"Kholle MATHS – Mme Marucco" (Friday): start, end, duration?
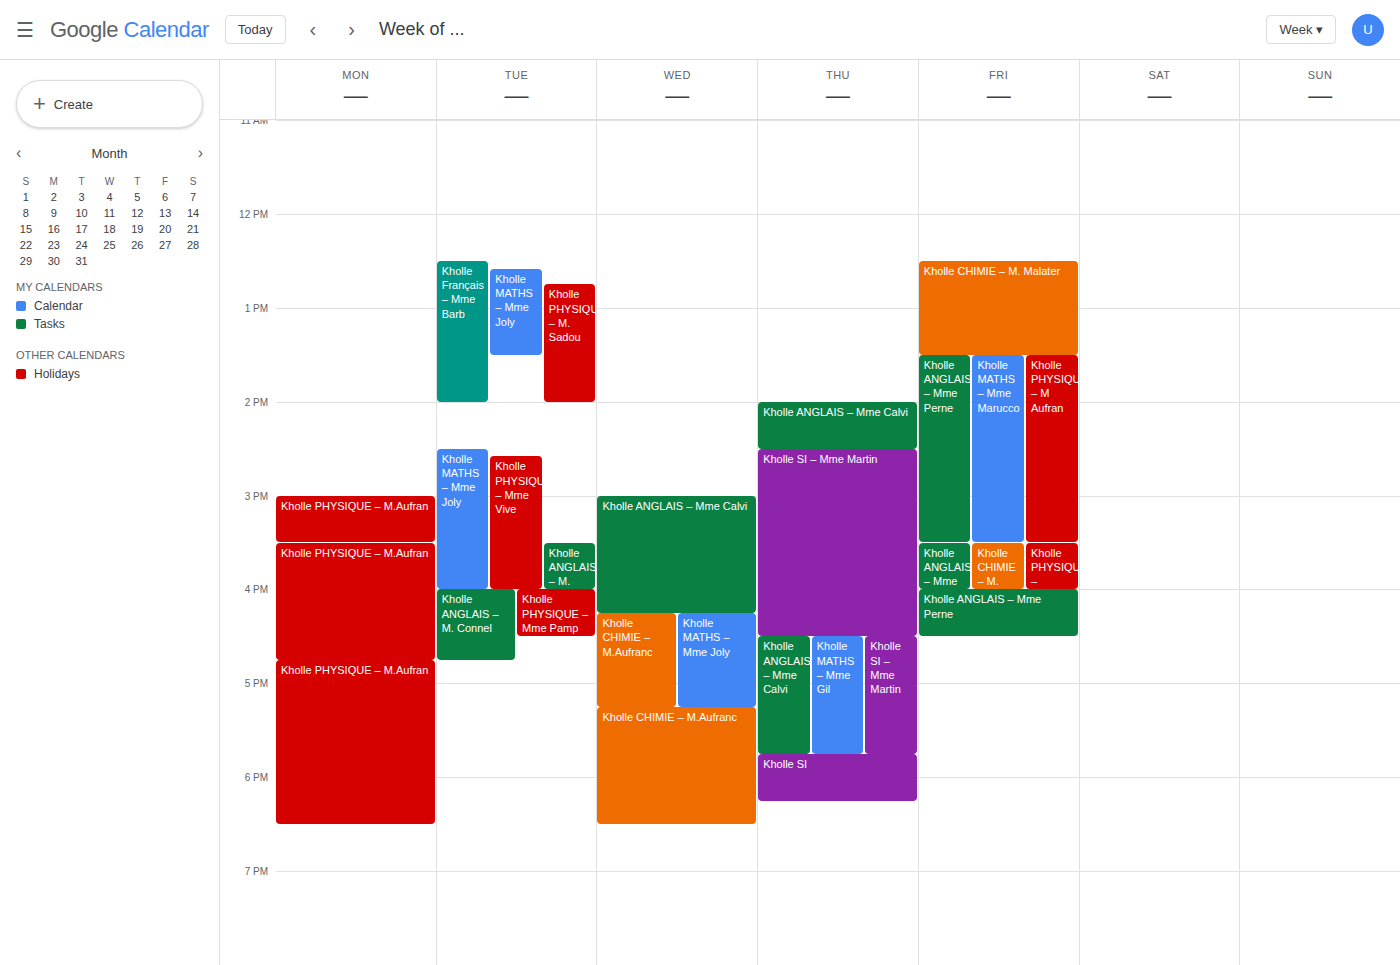
1:30 PM to 3:30 PM, 2 hours